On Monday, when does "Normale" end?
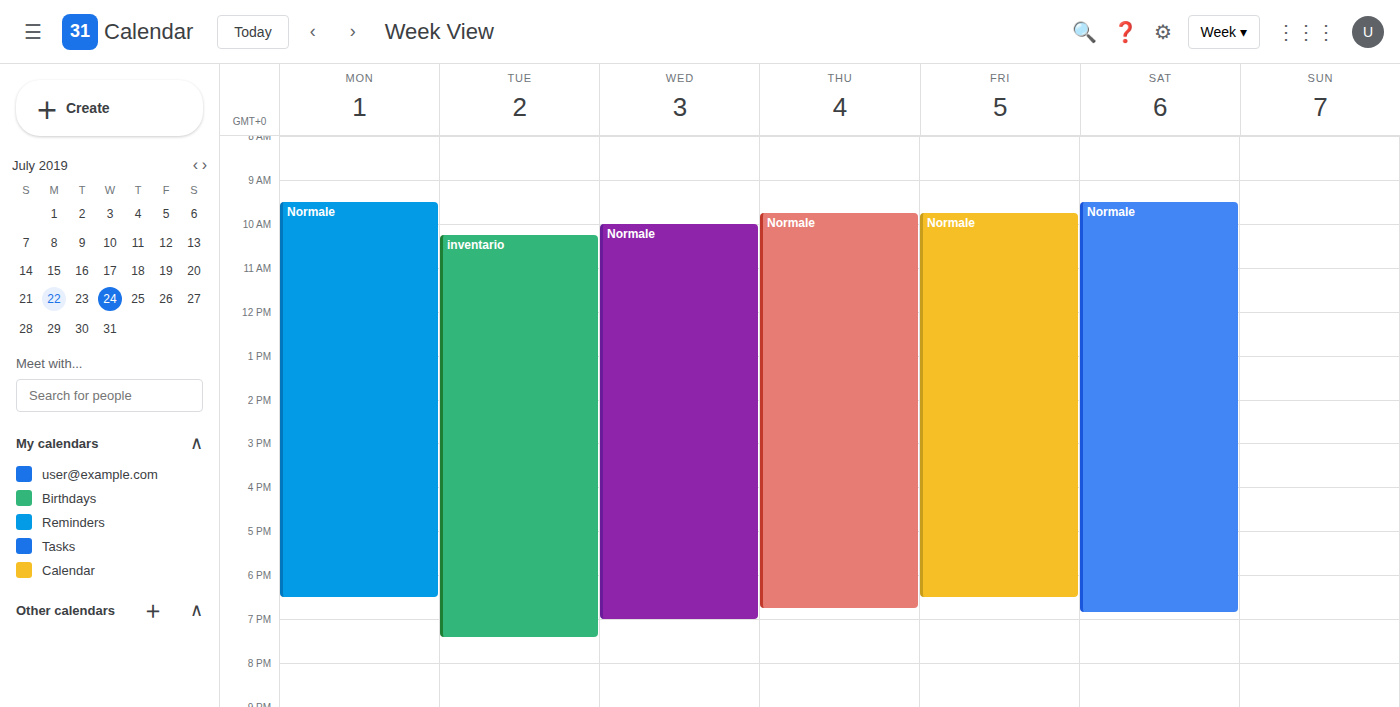
6:30 PM